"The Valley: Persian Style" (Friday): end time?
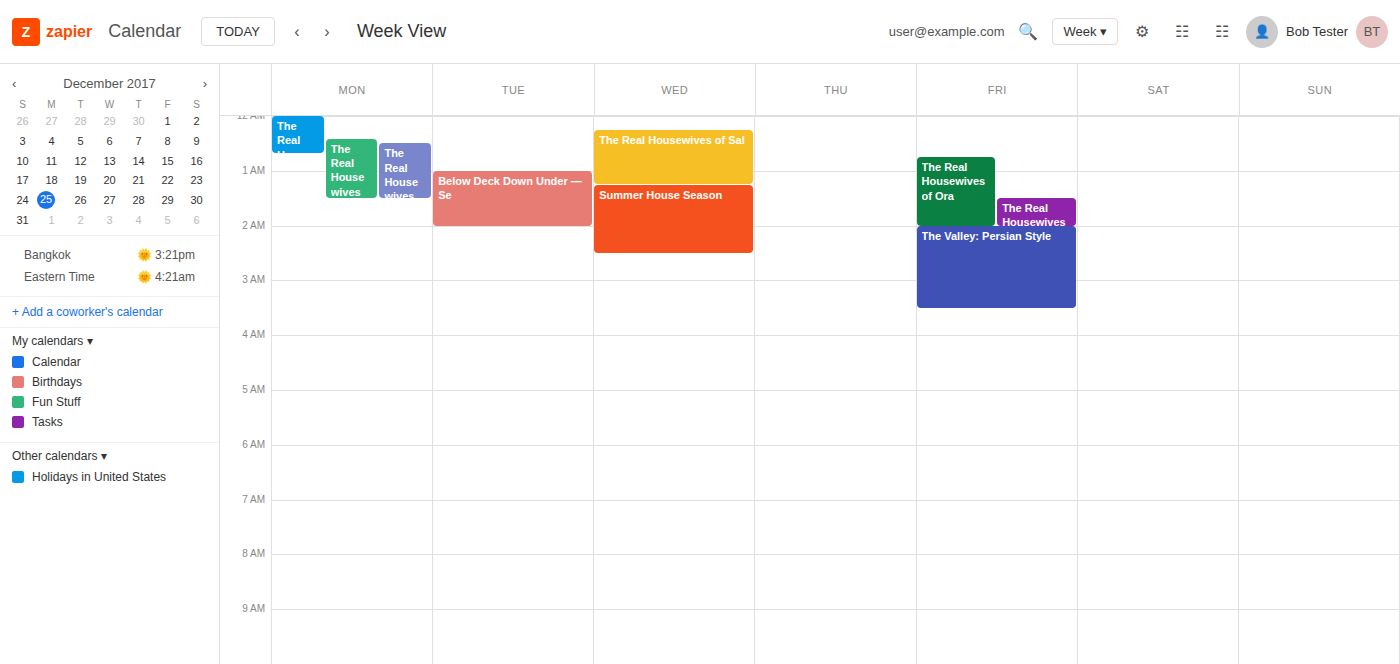
3:30 AM